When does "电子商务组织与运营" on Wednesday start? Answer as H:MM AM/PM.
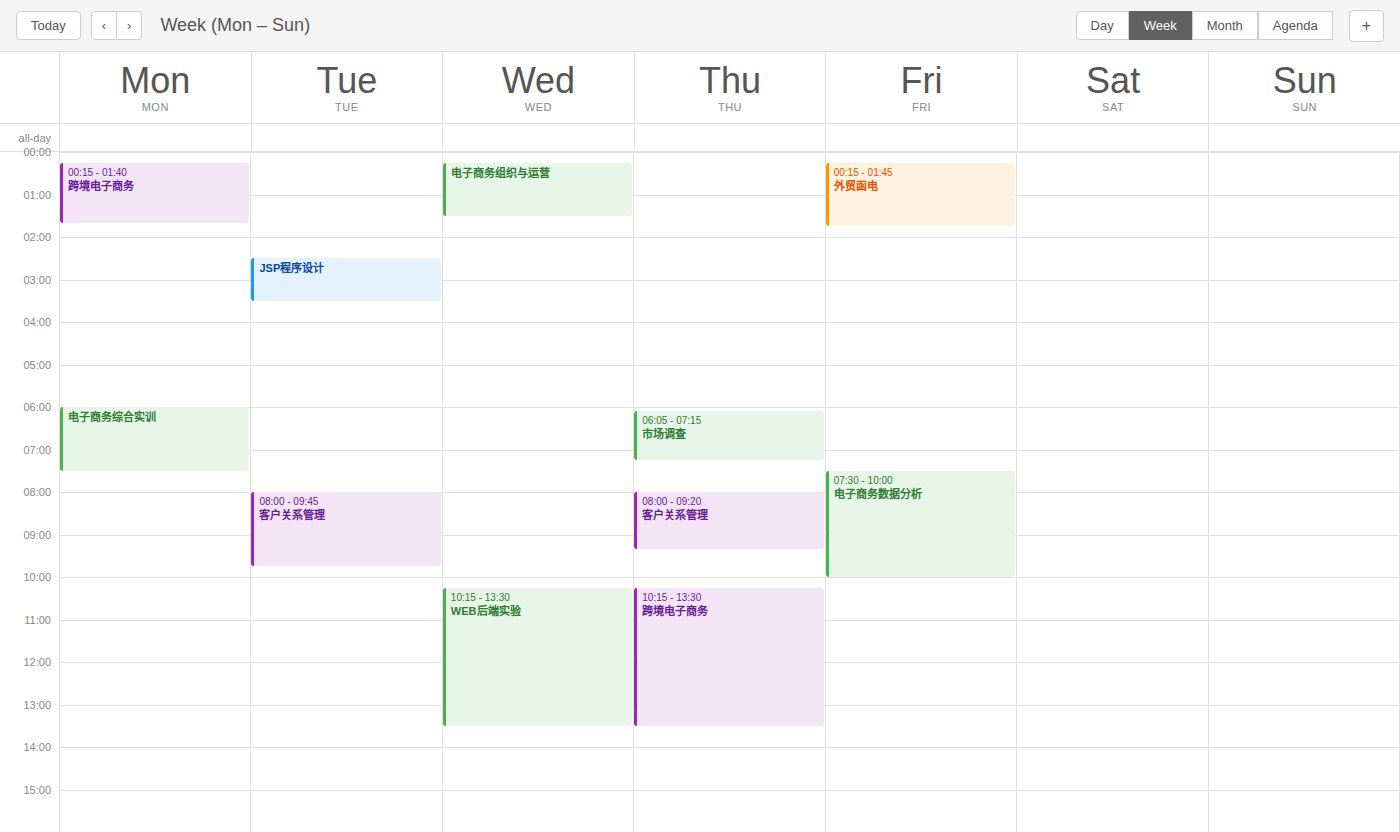
12:15 AM